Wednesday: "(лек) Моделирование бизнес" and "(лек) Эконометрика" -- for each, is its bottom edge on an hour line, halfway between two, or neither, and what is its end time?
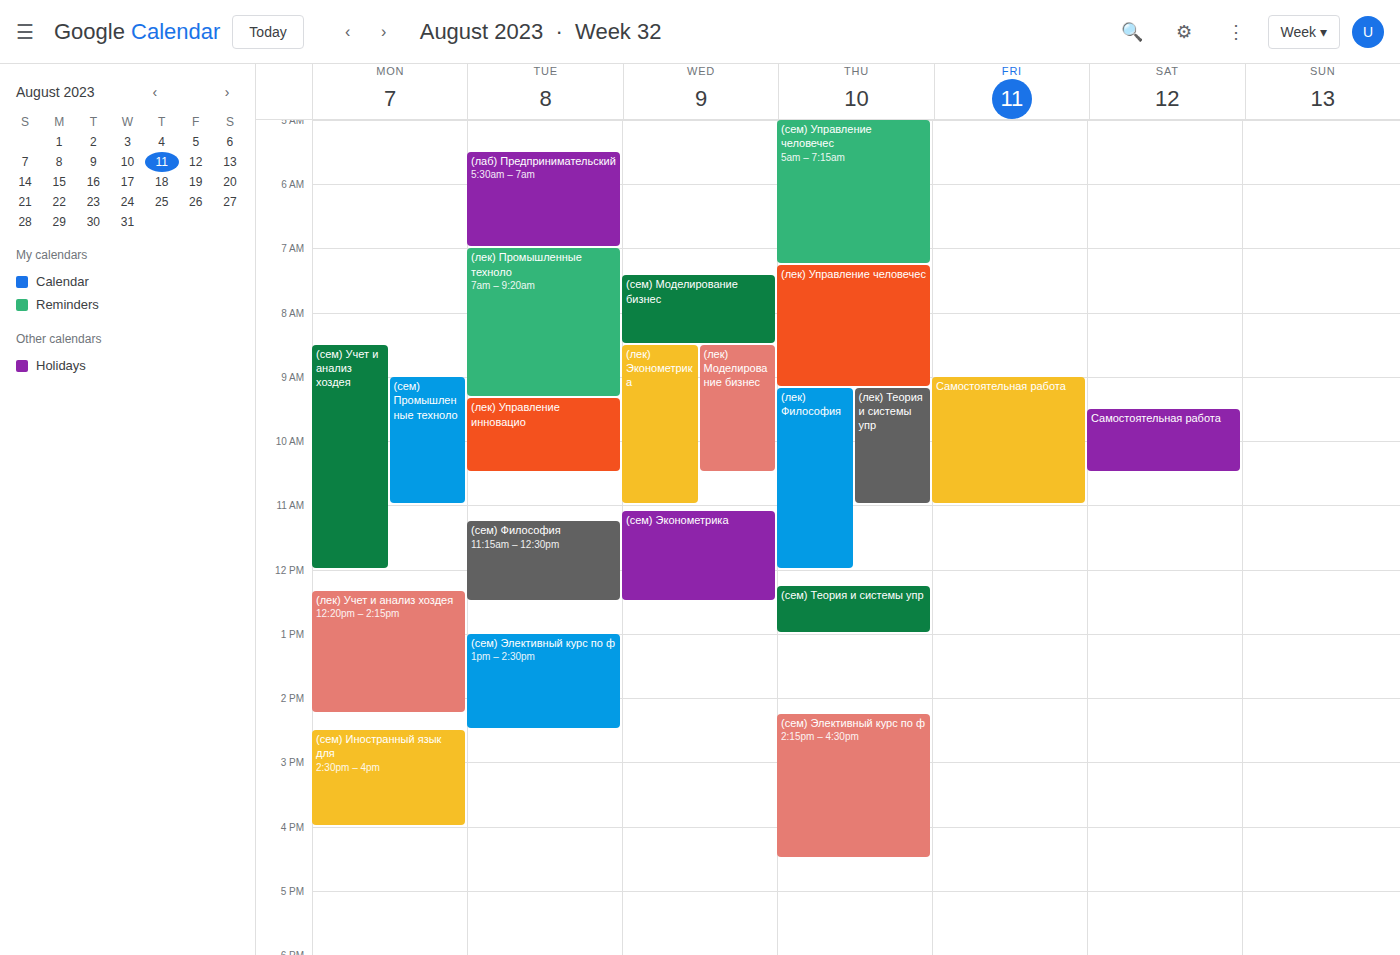
"(лек) Моделирование бизнес": 10:30 AM, halfway between the 10 AM and 11 AM lines. "(лек) Эконометрика": 11:00 AM, exactly on the 11 AM line.